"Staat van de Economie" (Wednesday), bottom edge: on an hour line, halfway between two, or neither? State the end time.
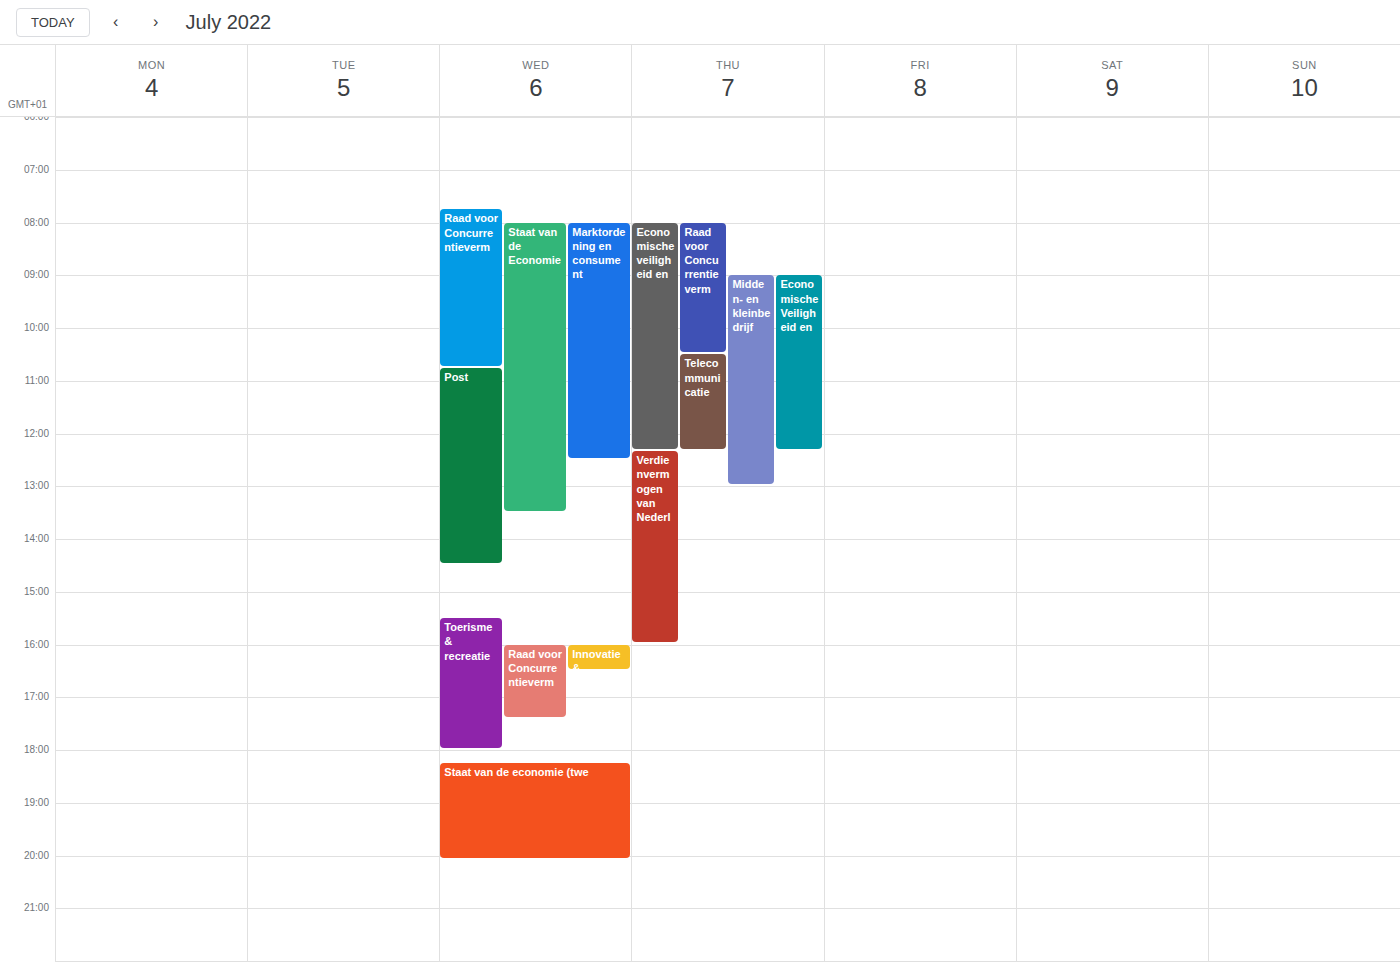
1:30 PM -- halfway between the 1 PM and 2 PM lines.